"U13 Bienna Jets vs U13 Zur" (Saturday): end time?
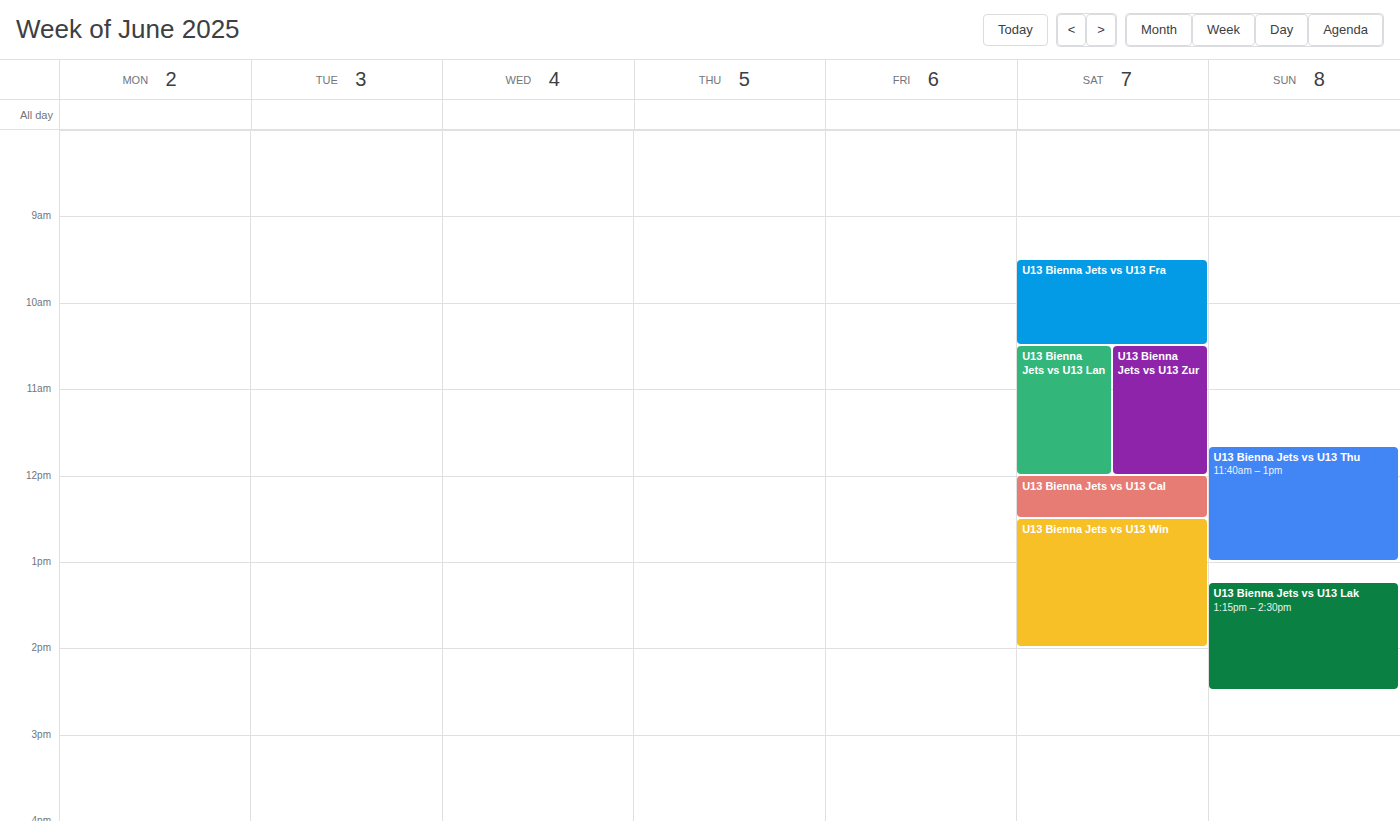
12:00